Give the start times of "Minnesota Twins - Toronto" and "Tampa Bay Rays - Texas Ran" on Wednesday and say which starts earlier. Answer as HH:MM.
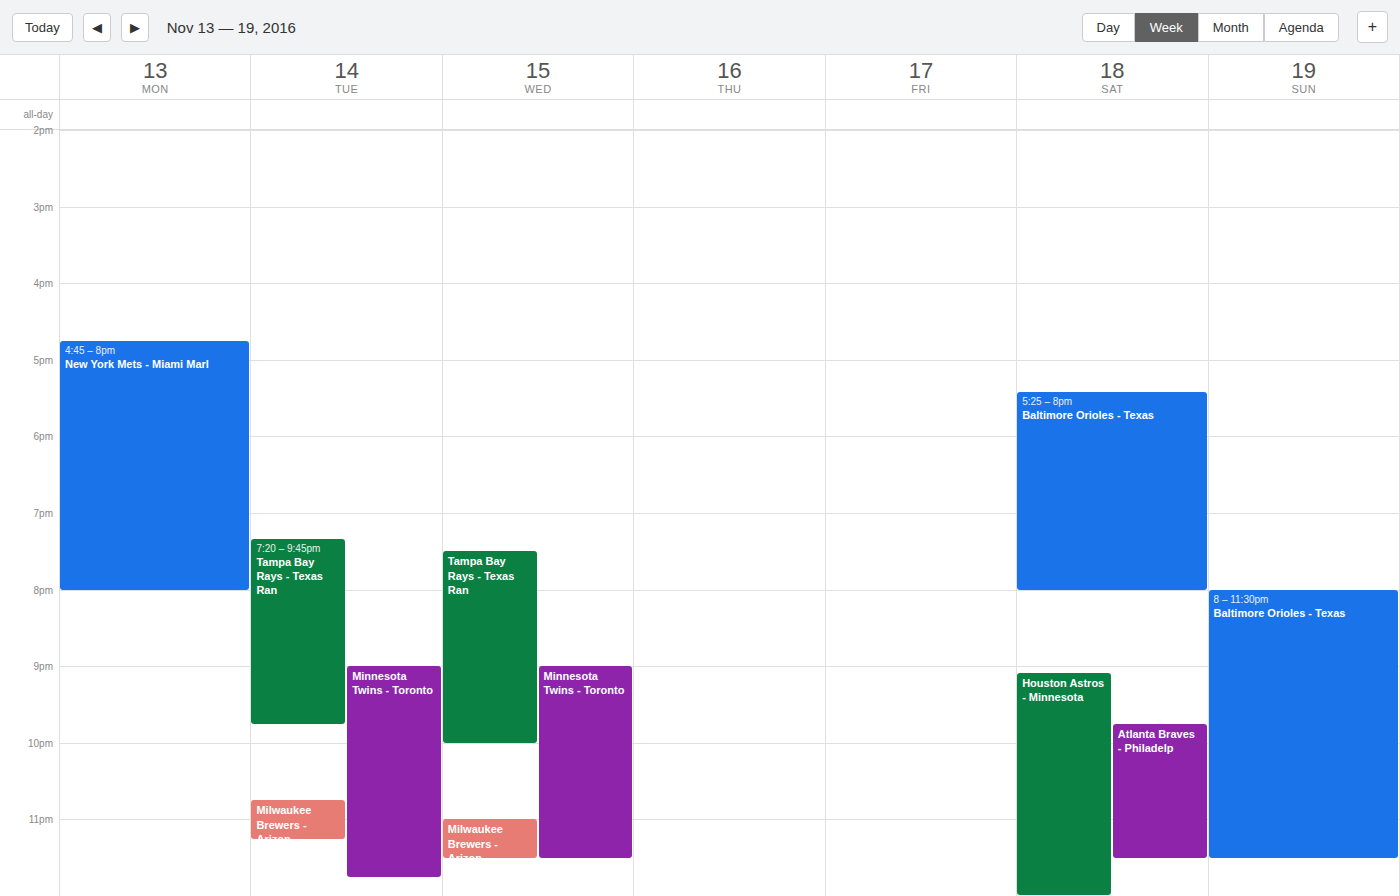
"Tampa Bay Rays - Texas Ran" 19:30; "Minnesota Twins - Toronto" 21:00.